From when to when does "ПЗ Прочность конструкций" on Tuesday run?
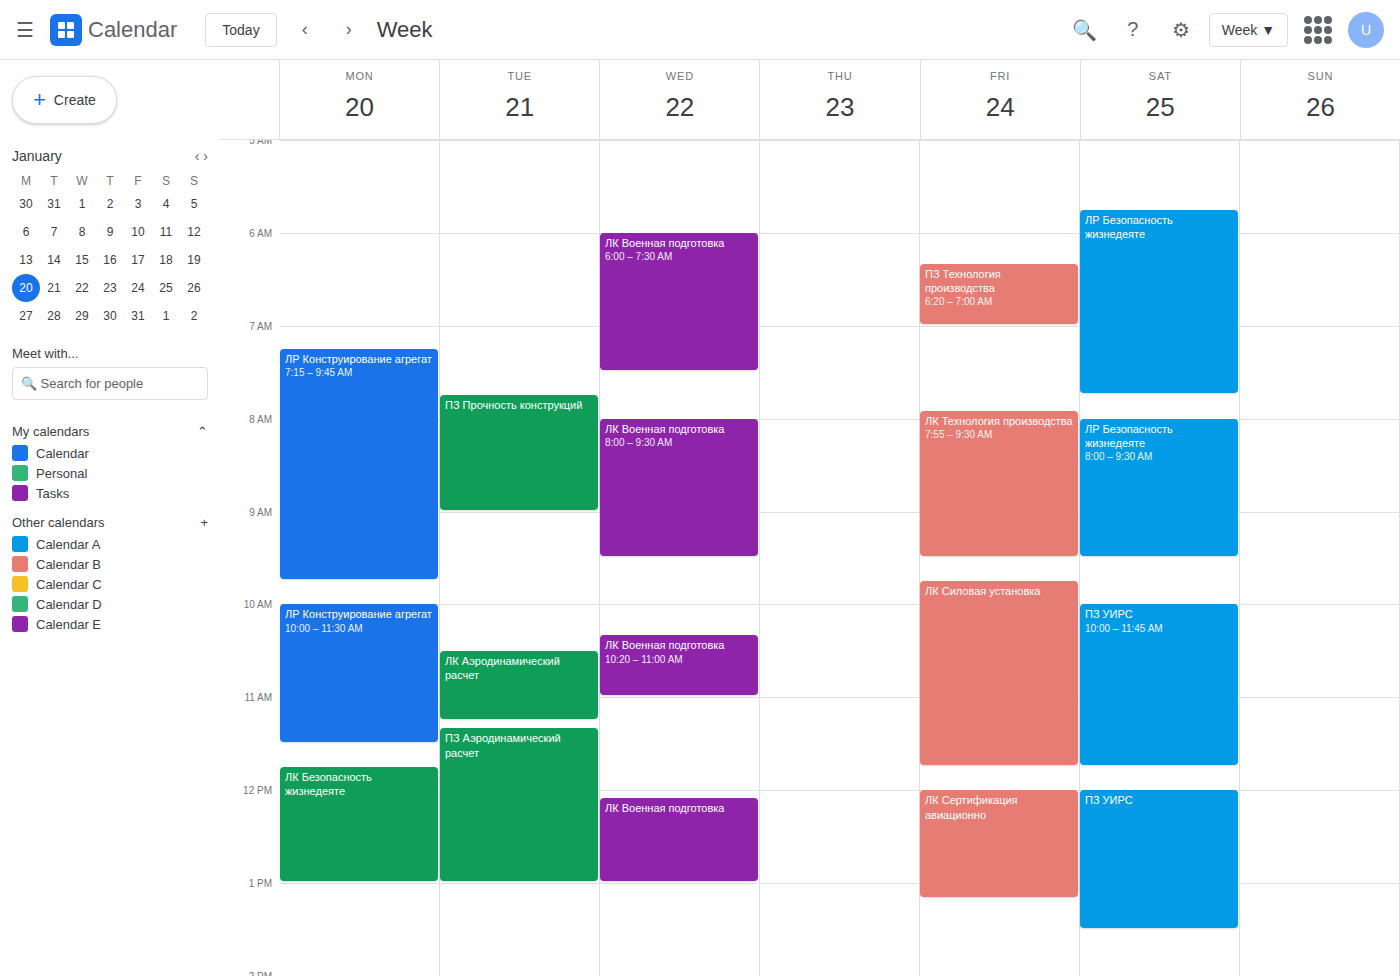
07:45 to 09:00